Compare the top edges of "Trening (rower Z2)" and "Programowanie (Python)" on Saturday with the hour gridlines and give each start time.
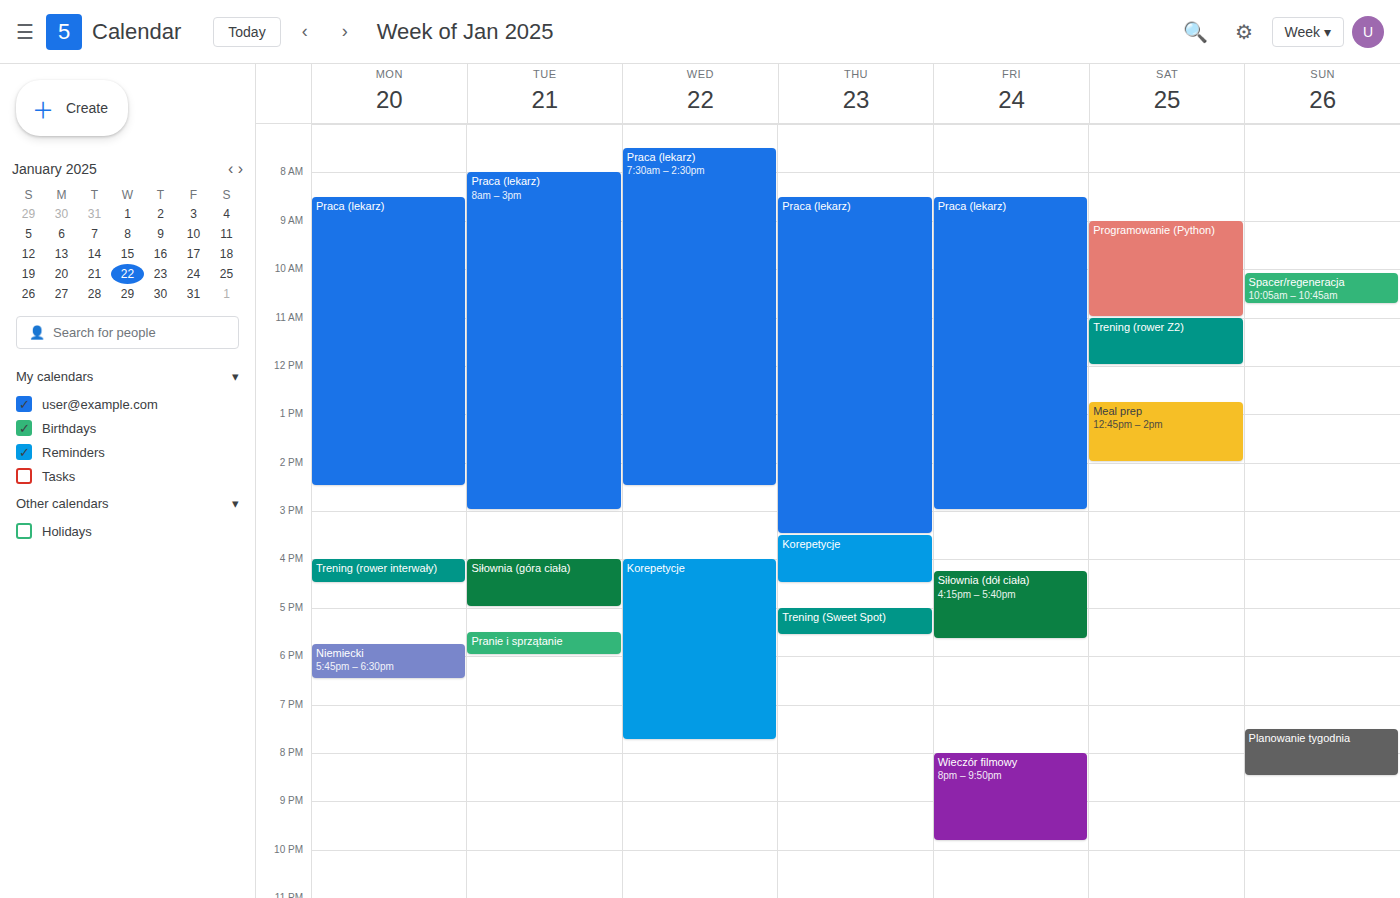
"Trening (rower Z2)": 11:00 AM, exactly on the 11 AM line. "Programowanie (Python)": 9:00 AM, exactly on the 9 AM line.